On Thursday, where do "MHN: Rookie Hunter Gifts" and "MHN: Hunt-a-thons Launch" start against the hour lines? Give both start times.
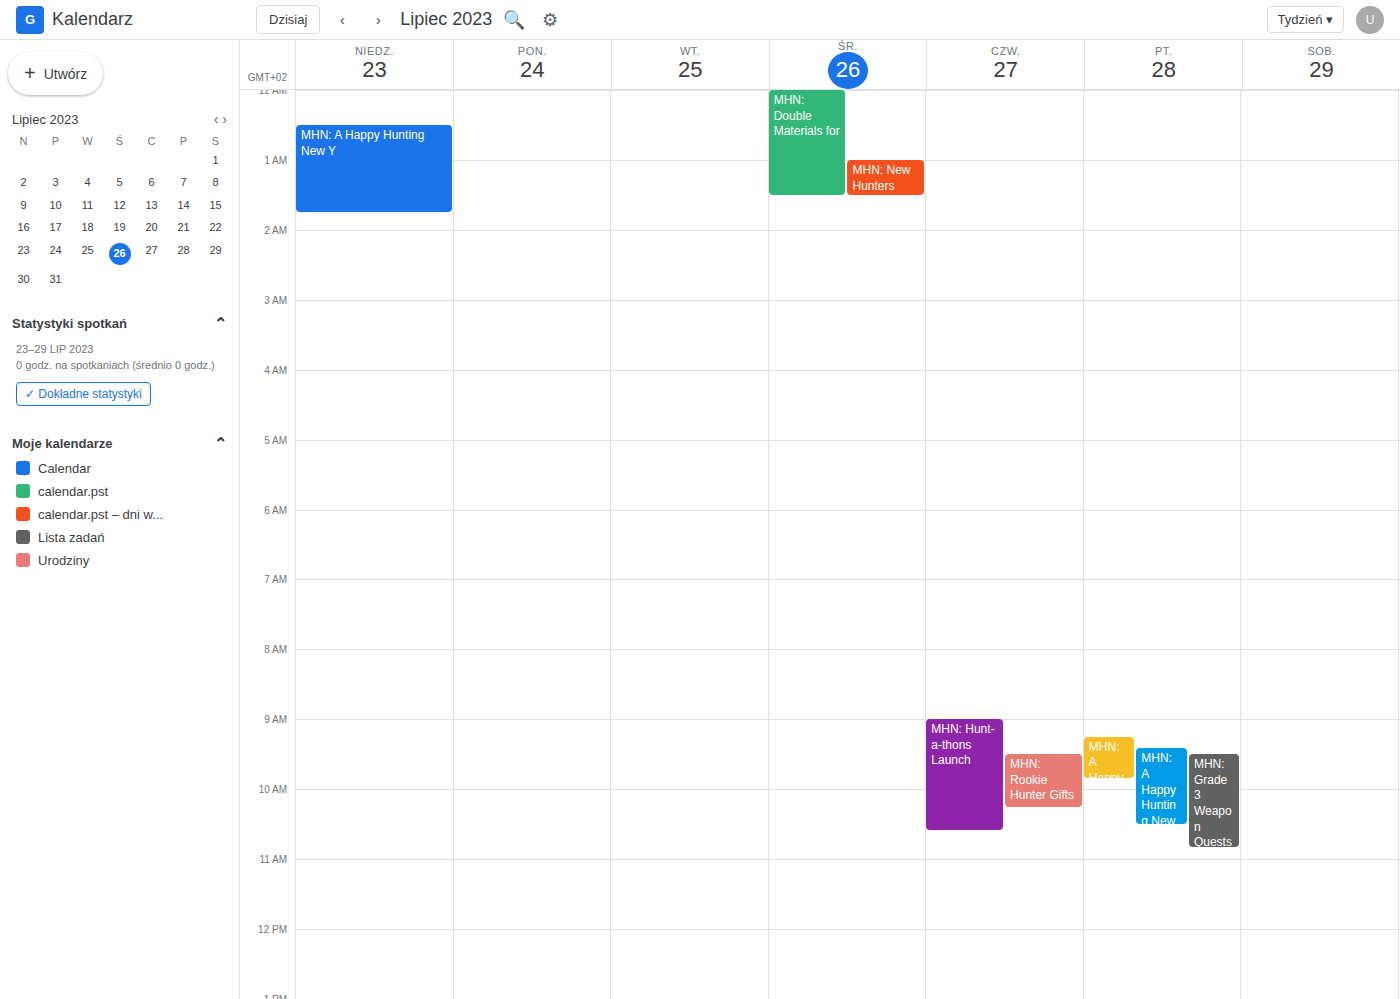
"MHN: Rookie Hunter Gifts": 9:30 AM, halfway between the 9 AM and 10 AM lines. "MHN: Hunt-a-thons Launch": 9:00 AM, exactly on the 9 AM line.